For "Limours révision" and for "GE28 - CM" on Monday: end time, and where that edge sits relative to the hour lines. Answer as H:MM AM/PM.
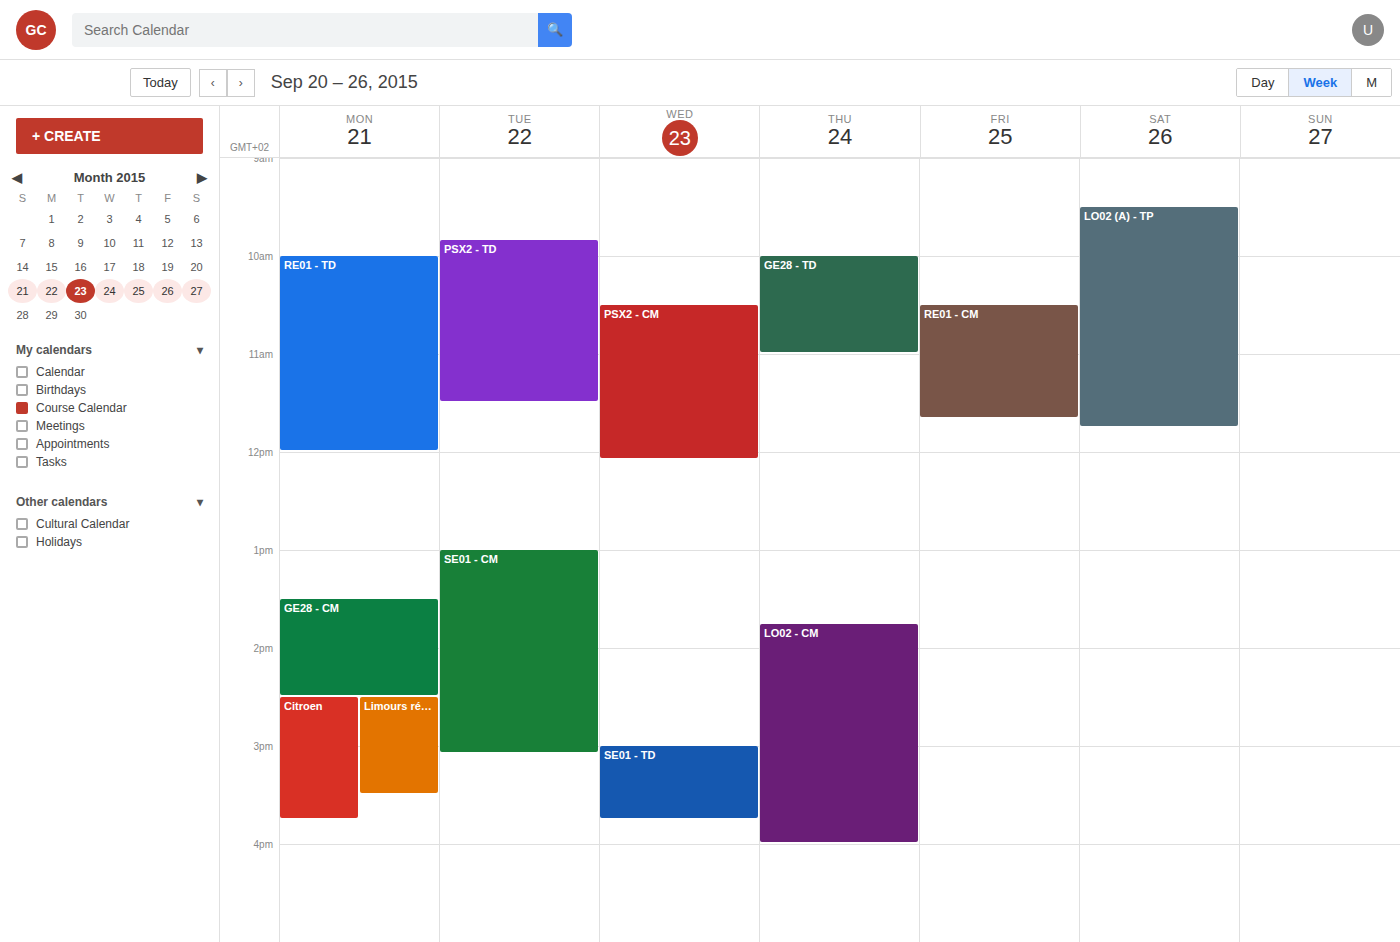
"Limours révision": 3:30 PM, halfway between the 3 PM and 4 PM lines. "GE28 - CM": 2:30 PM, halfway between the 2 PM and 3 PM lines.